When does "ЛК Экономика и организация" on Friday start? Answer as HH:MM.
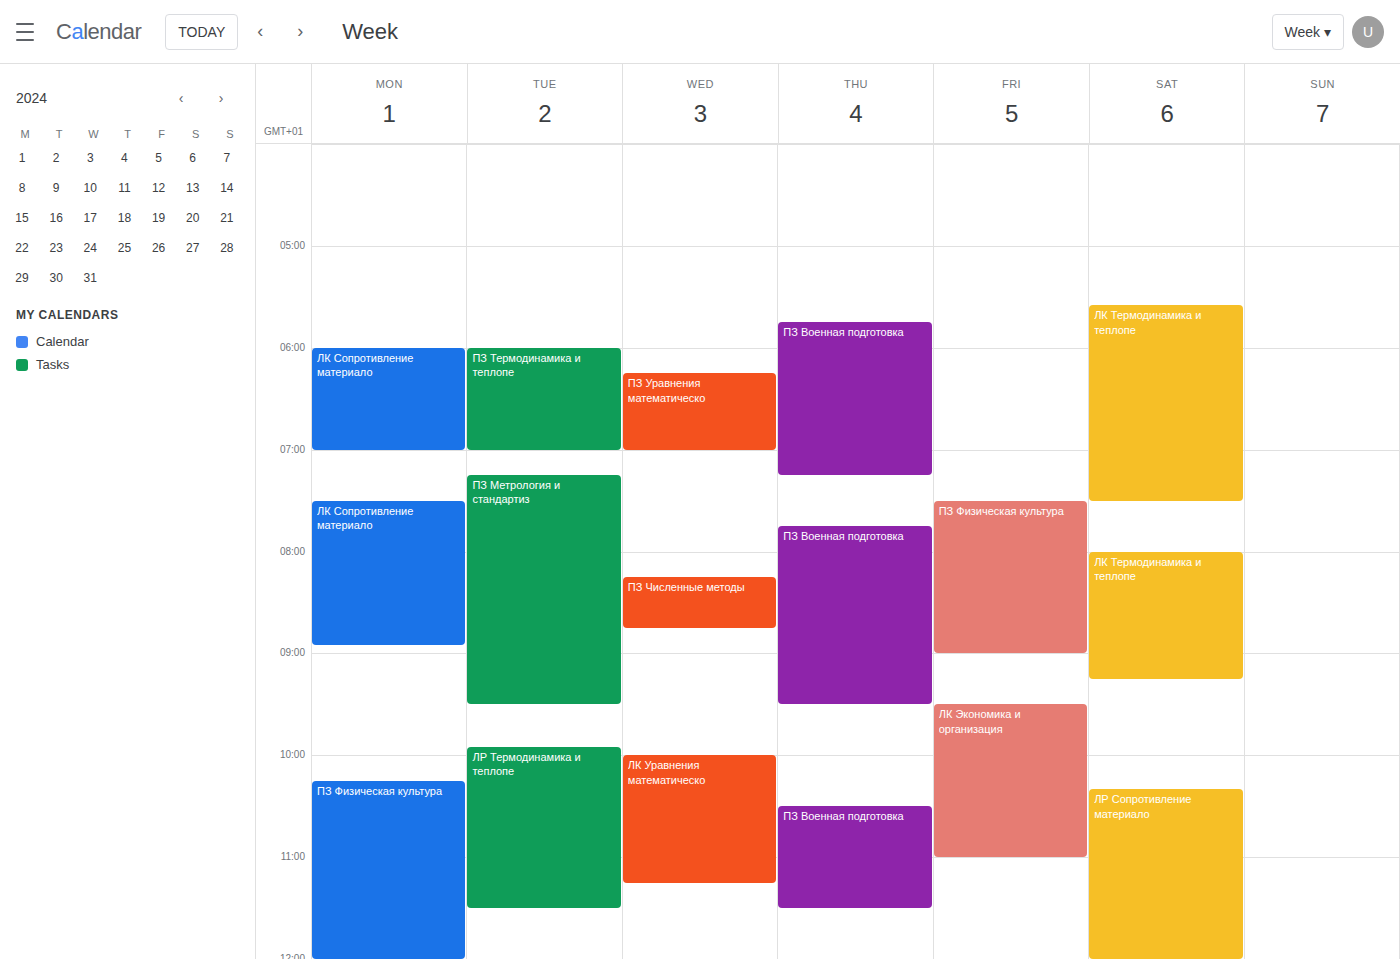
09:30